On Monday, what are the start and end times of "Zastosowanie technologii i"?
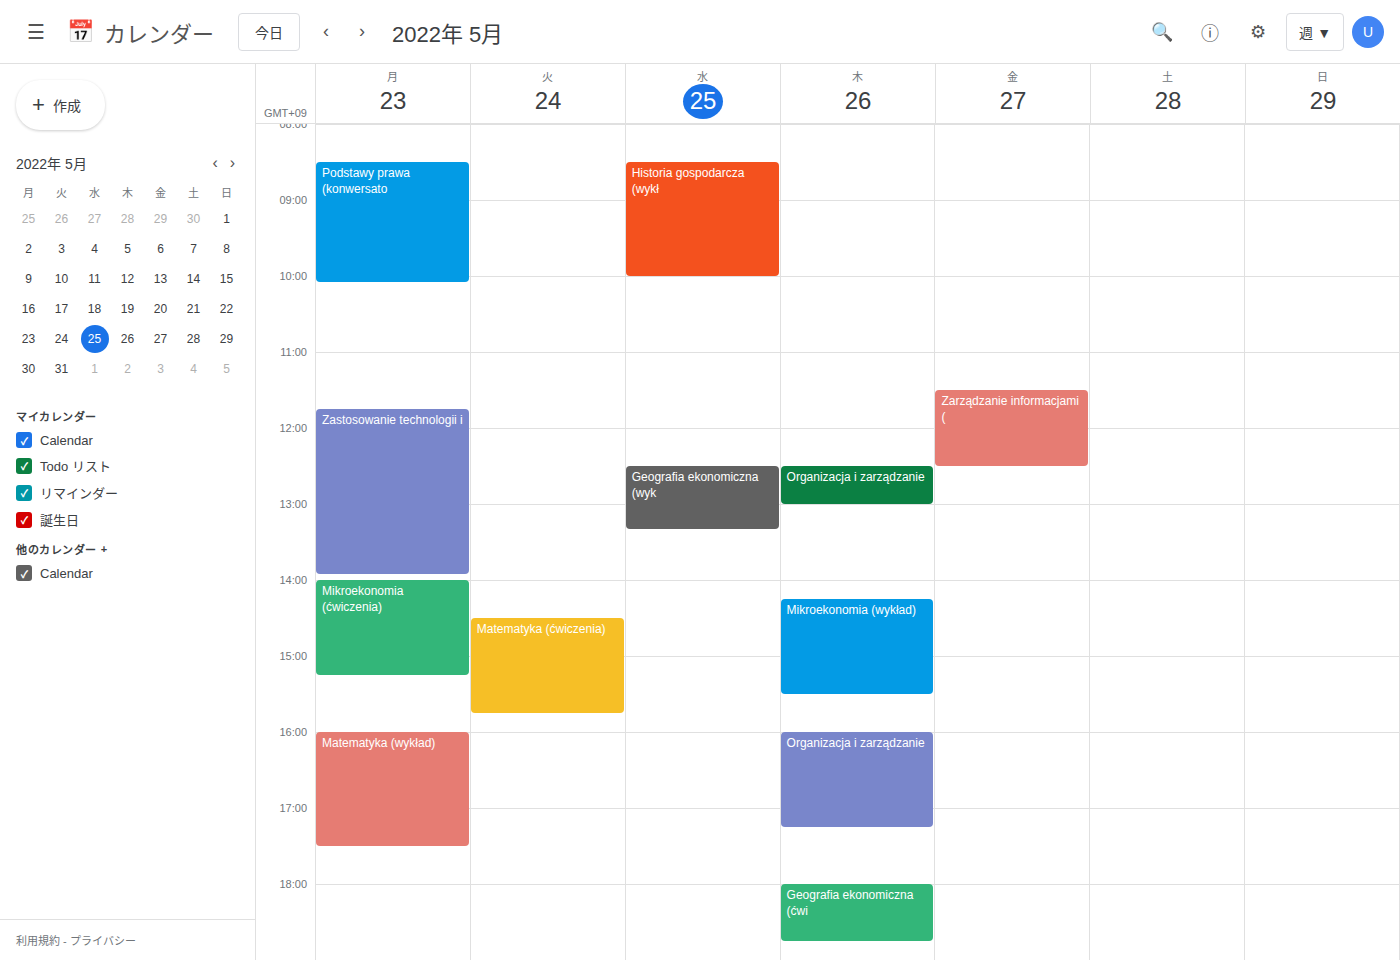
11:45 AM to 1:55 PM